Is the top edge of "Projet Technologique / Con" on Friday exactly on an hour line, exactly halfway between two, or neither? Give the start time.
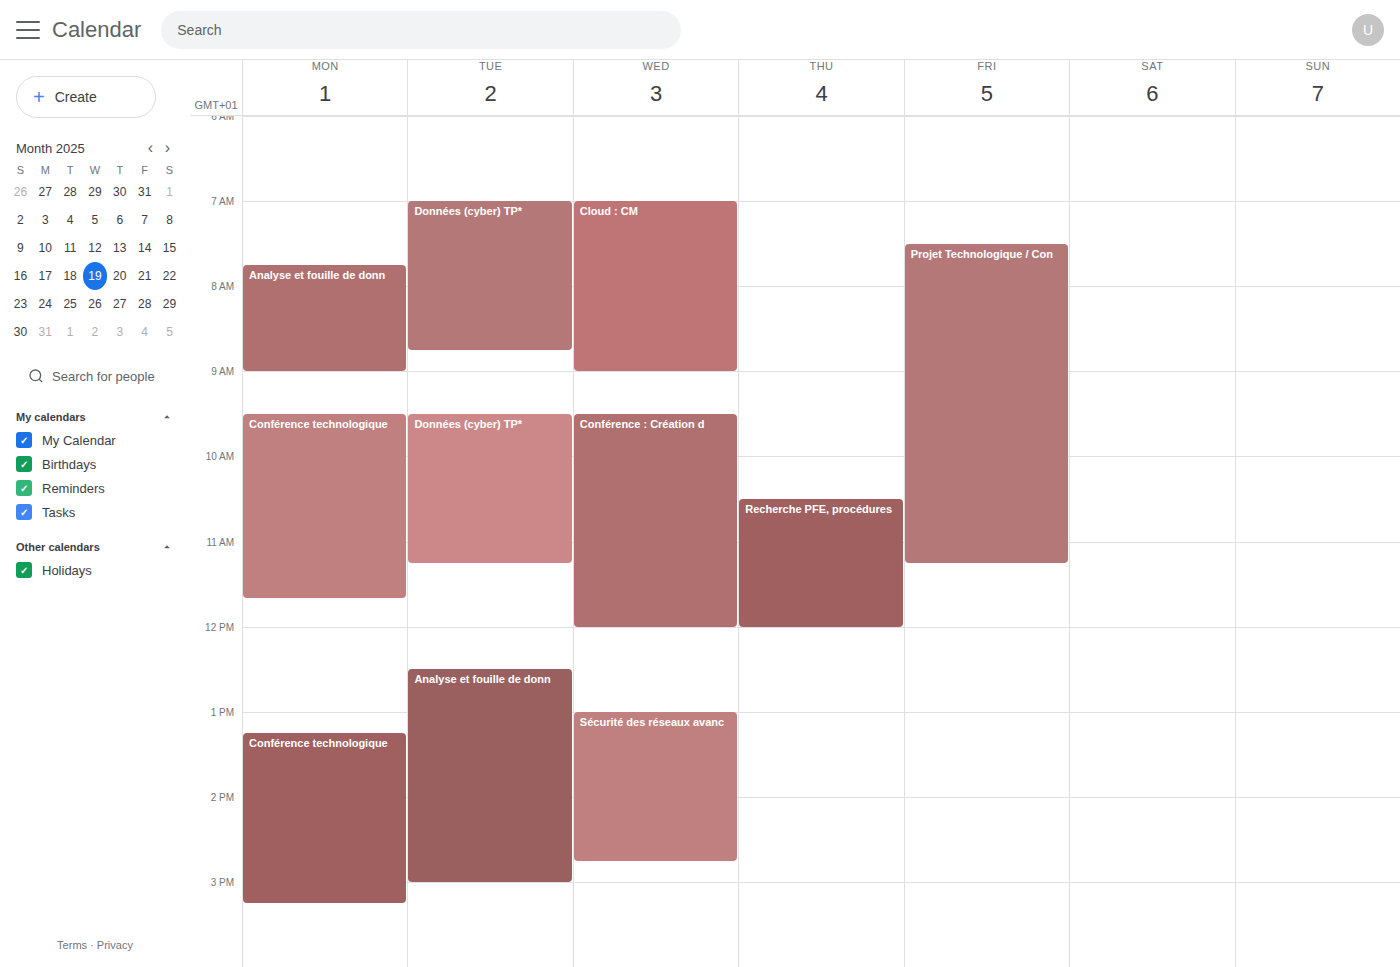
7:30 AM -- halfway between the 7 AM and 8 AM lines.